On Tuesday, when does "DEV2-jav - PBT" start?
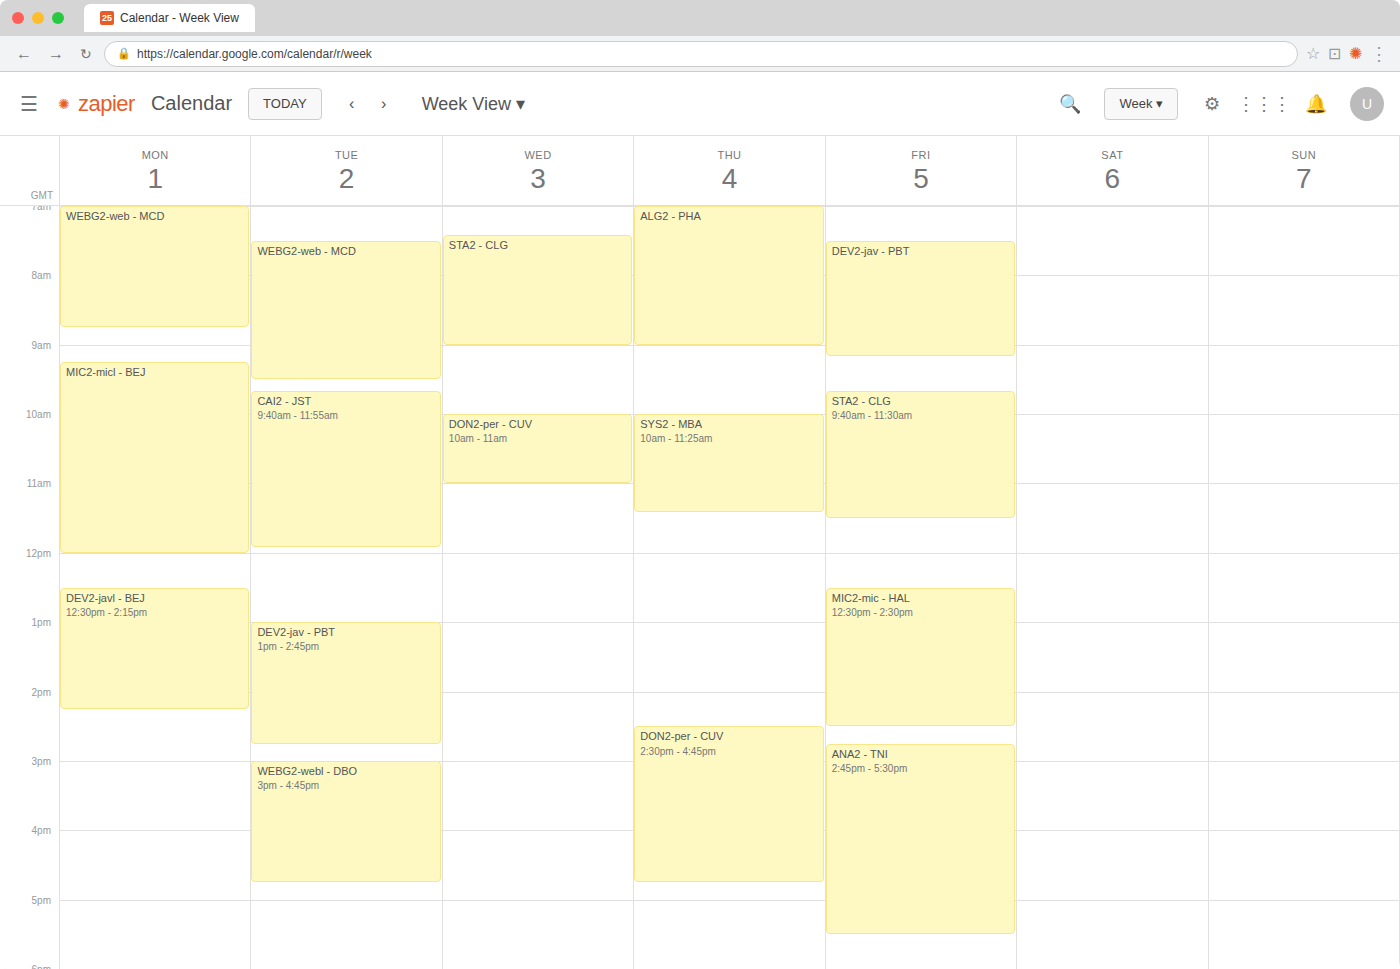
1:00 PM